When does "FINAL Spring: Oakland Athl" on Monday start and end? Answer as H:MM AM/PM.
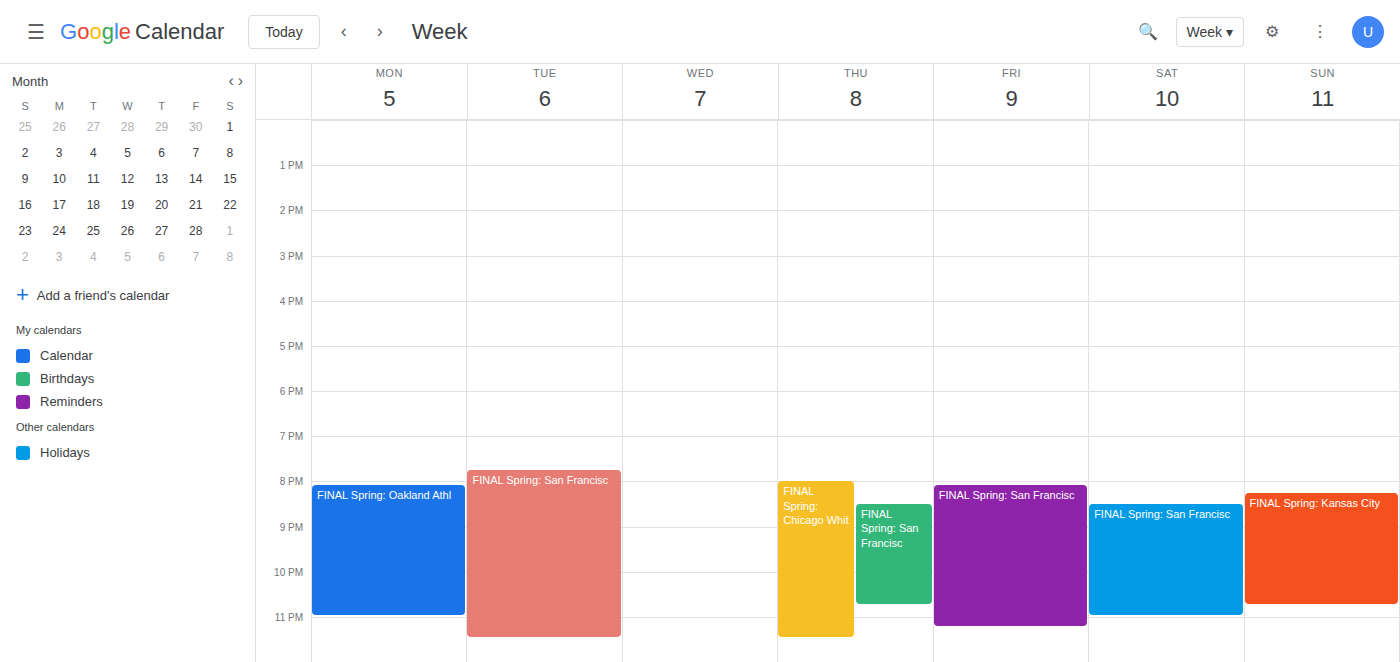
8:05 PM to 11:00 PM